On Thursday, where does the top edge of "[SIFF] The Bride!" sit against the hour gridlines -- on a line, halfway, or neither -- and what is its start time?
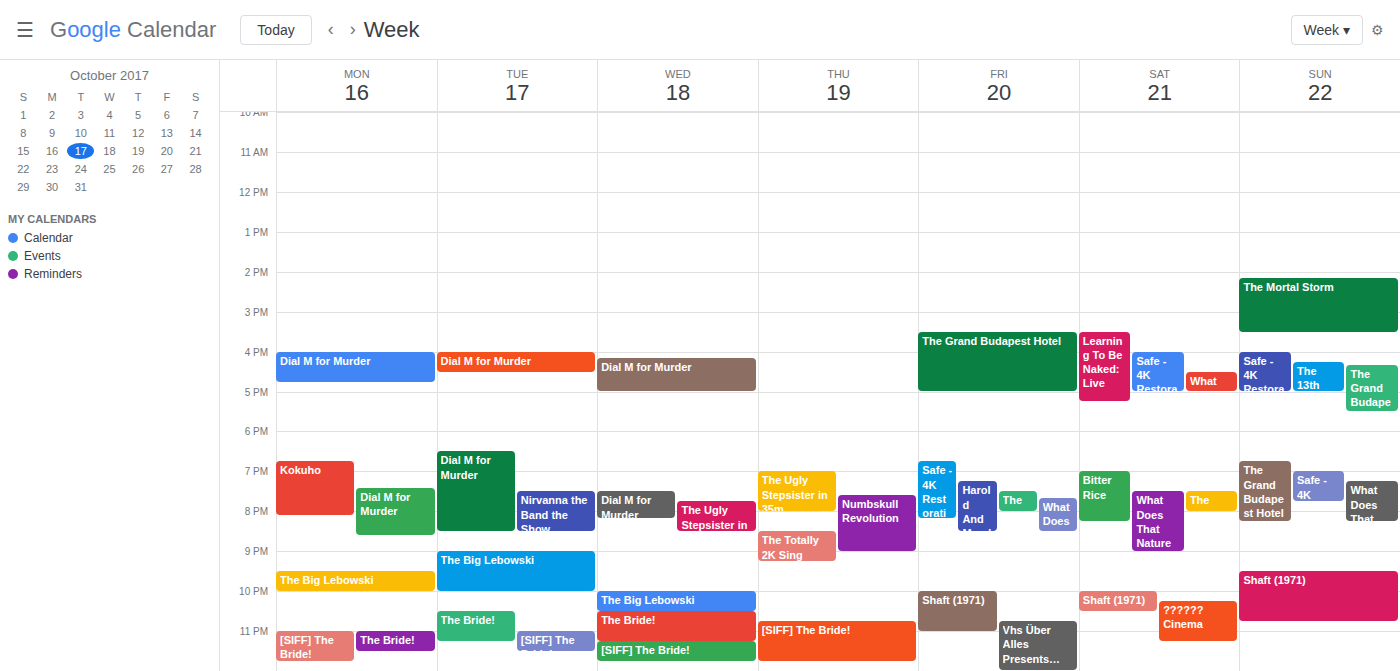
22:45 -- neither: three quarters of the way from the 22:00 line to the 23:00 line.